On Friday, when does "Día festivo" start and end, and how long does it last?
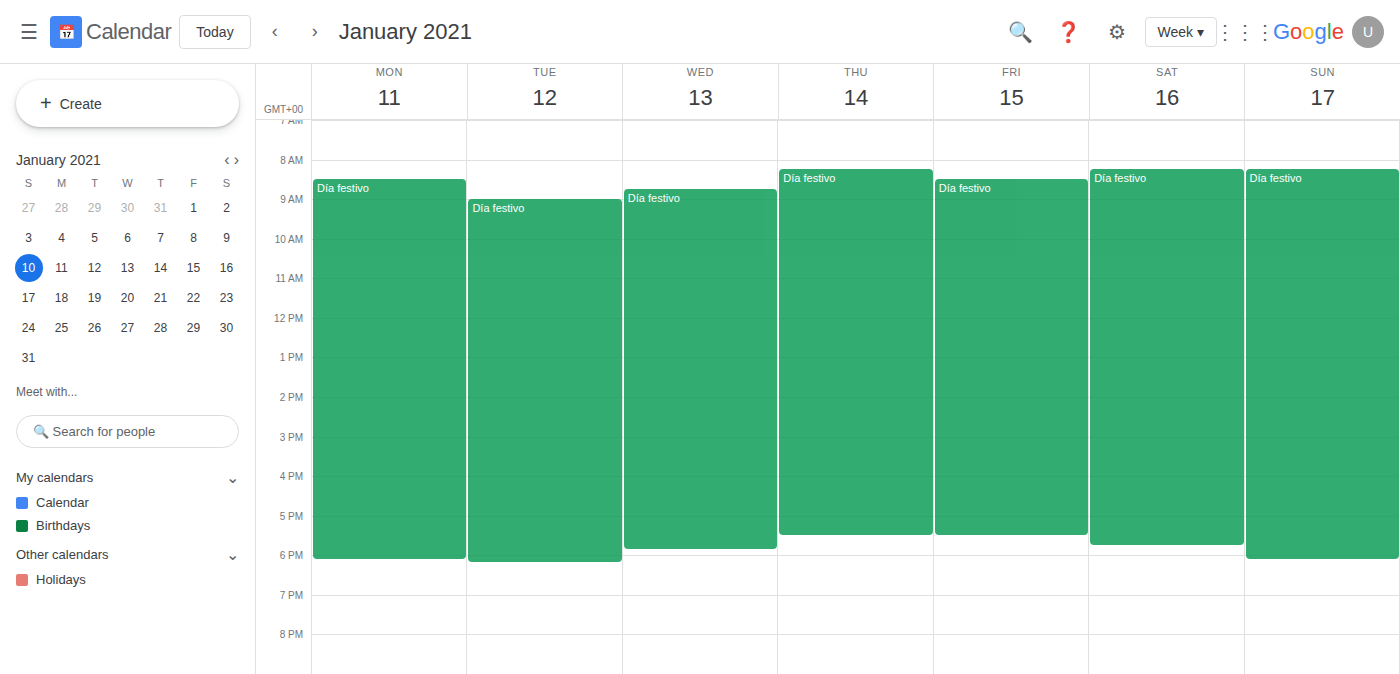
8:30 AM to 5:30 PM, 9 hours